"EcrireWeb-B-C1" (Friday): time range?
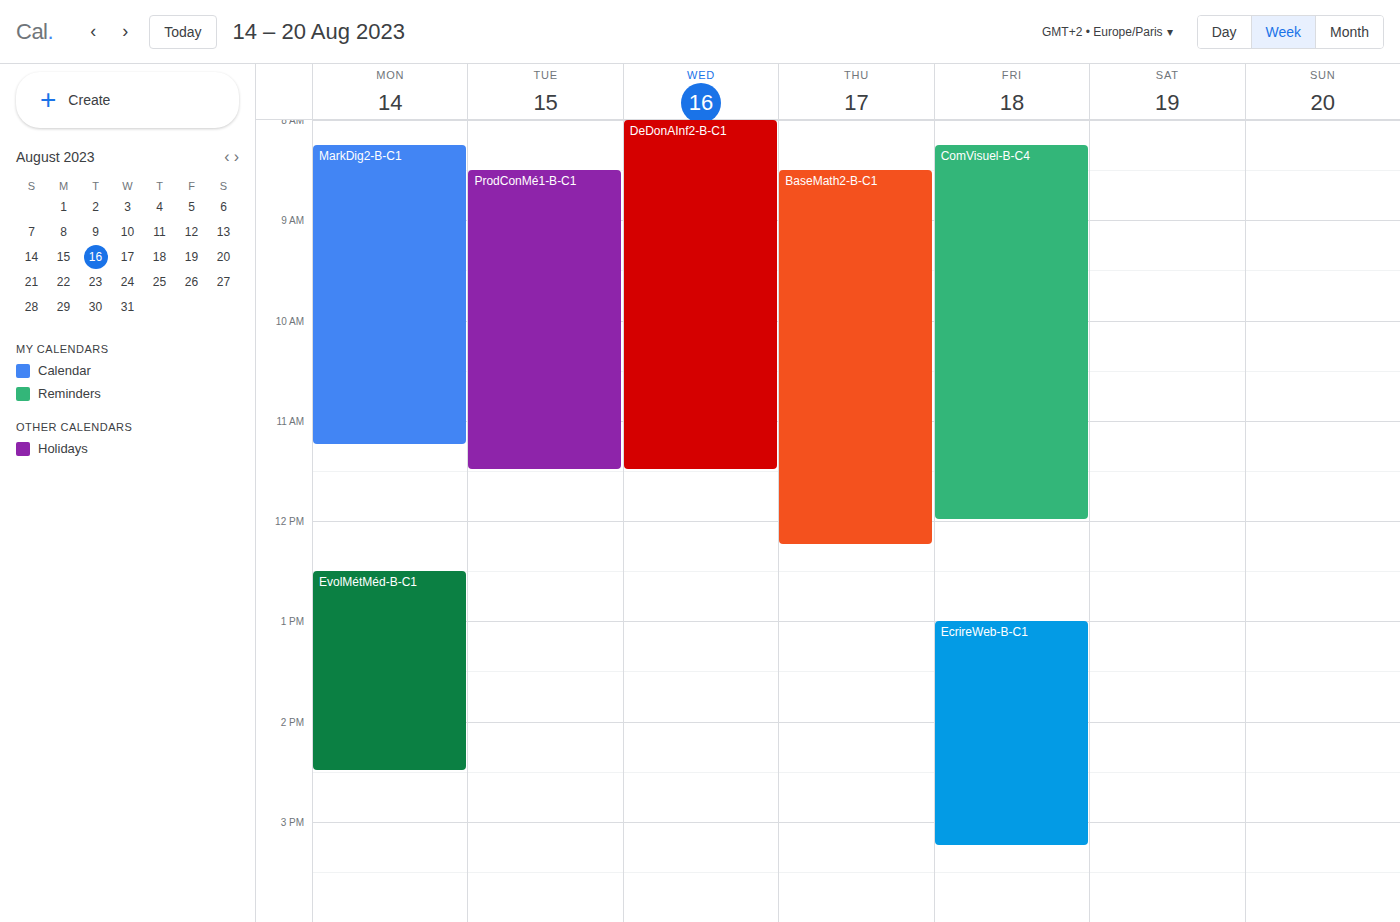
1:00 PM to 3:15 PM